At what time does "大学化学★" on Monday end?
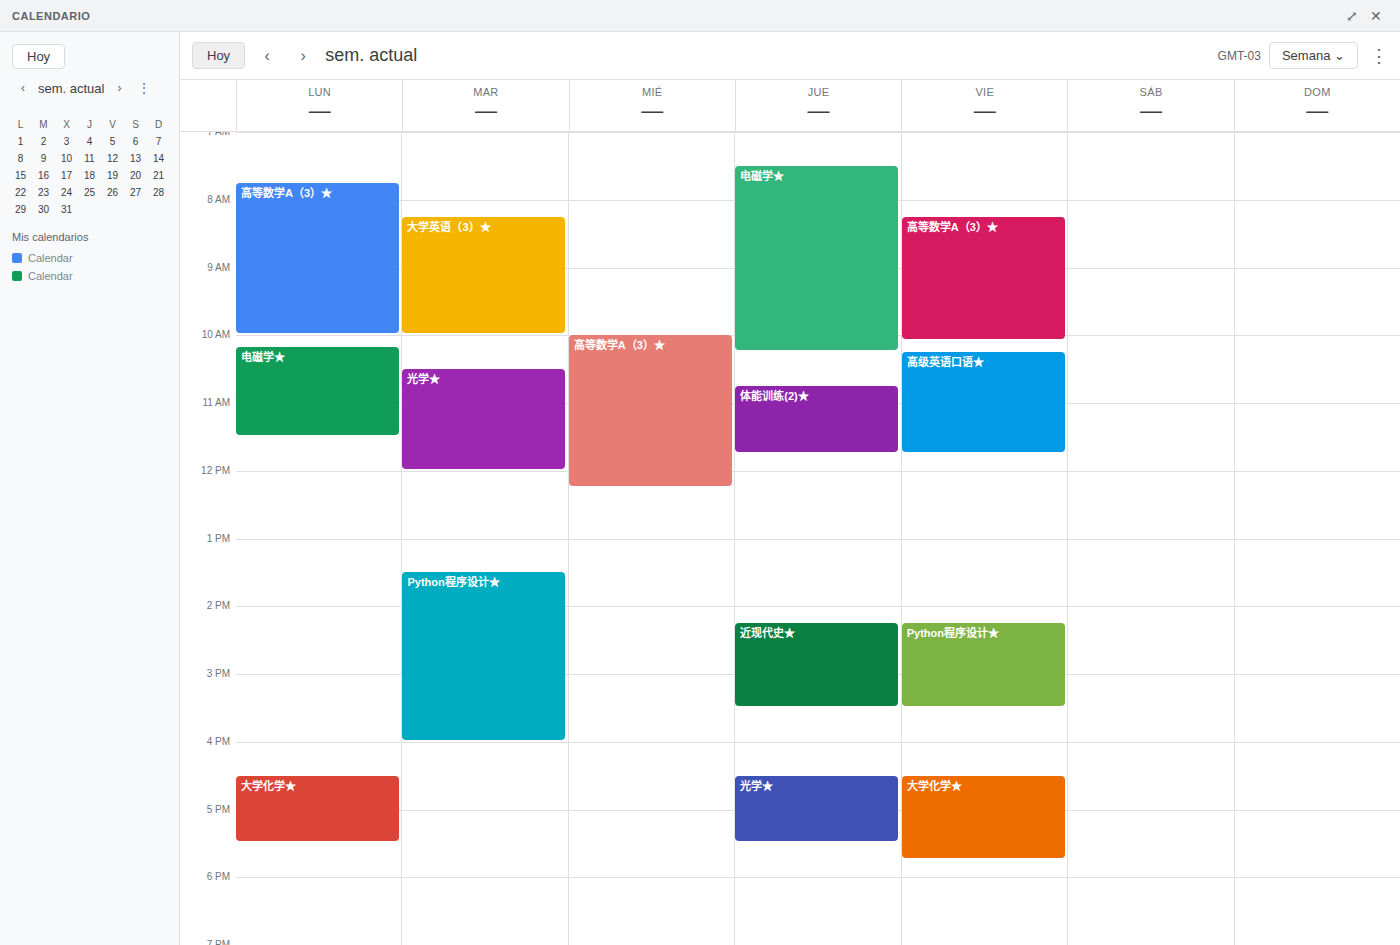
5:30 PM